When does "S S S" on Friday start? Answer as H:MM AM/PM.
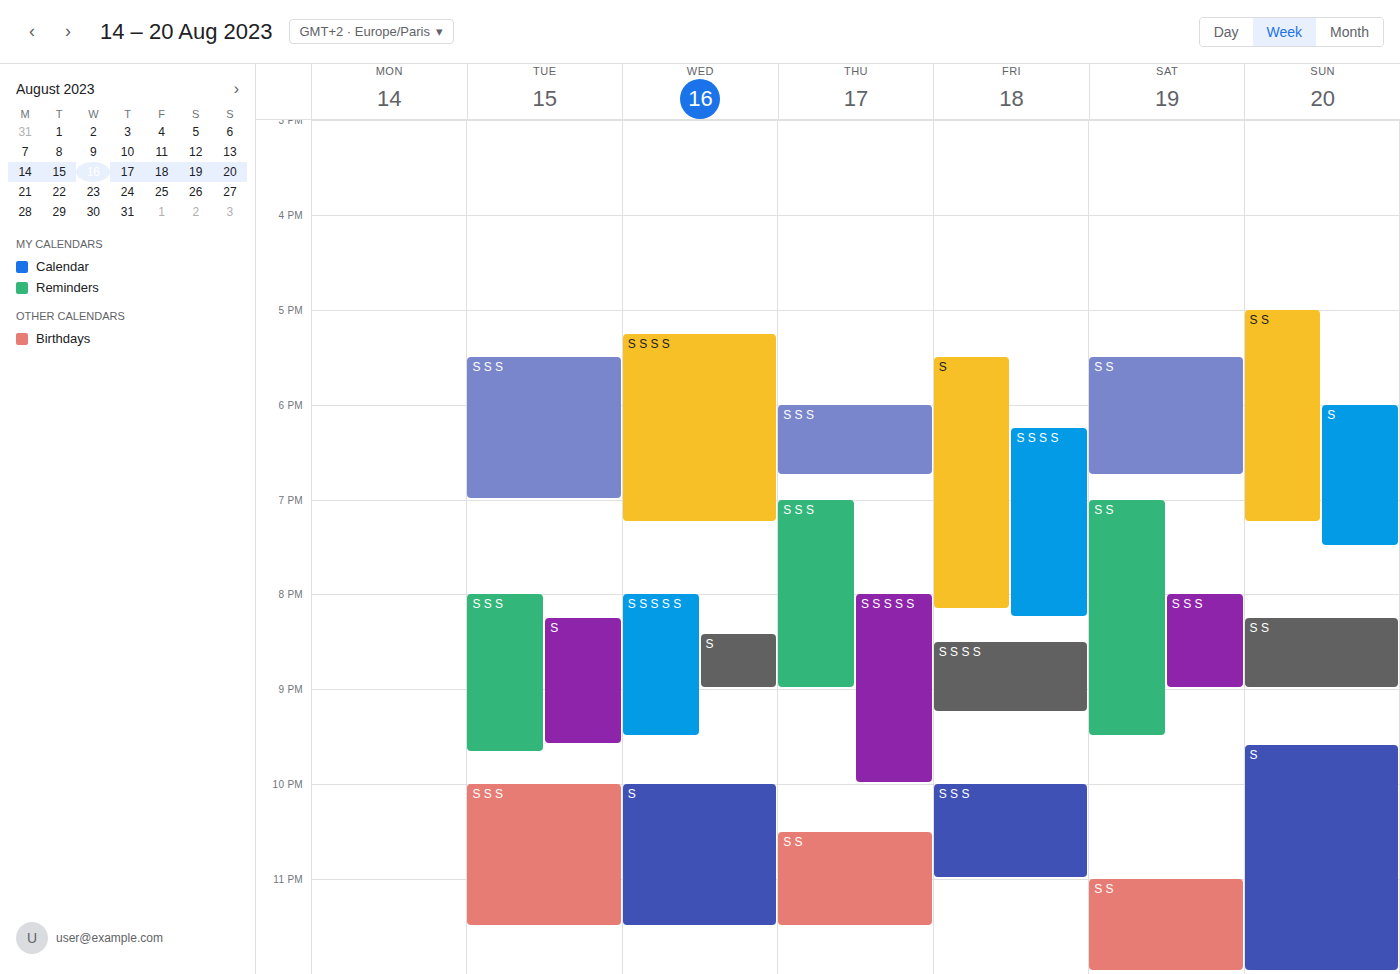
10:00 PM